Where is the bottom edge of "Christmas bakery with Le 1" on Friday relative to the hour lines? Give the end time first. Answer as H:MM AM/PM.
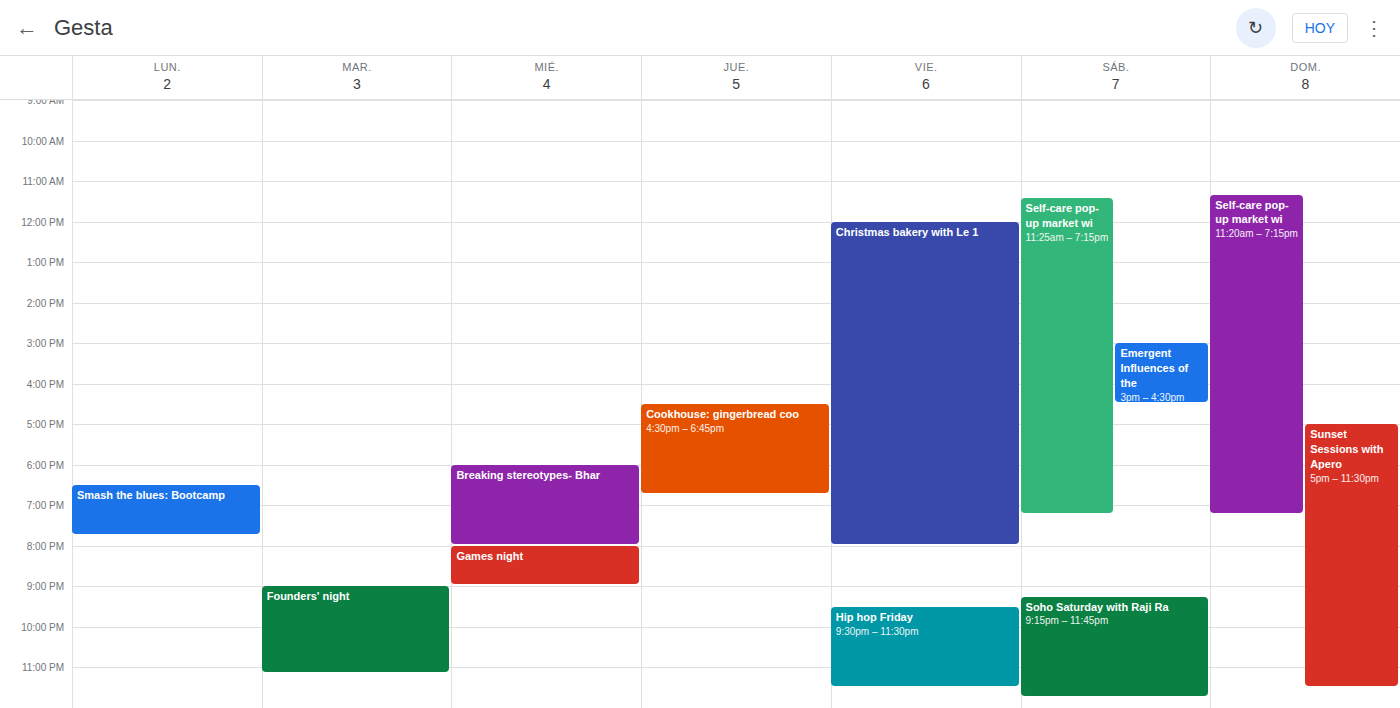
8:00 PM -- exactly on the 8 PM line.